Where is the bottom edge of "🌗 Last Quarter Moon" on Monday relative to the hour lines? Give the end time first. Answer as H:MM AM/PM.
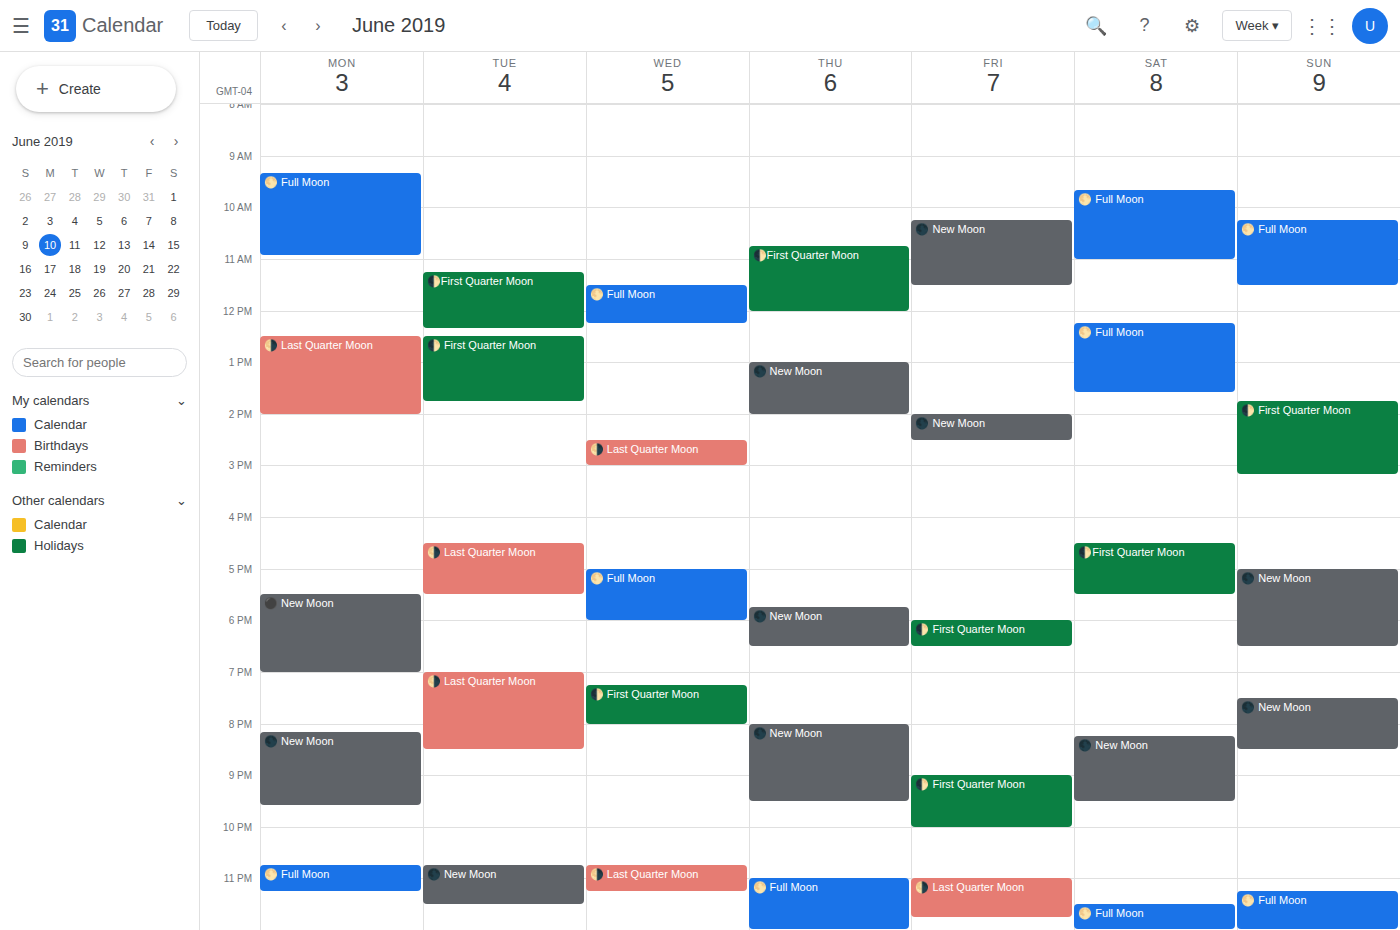
2:00 PM -- exactly on the 2 PM line.